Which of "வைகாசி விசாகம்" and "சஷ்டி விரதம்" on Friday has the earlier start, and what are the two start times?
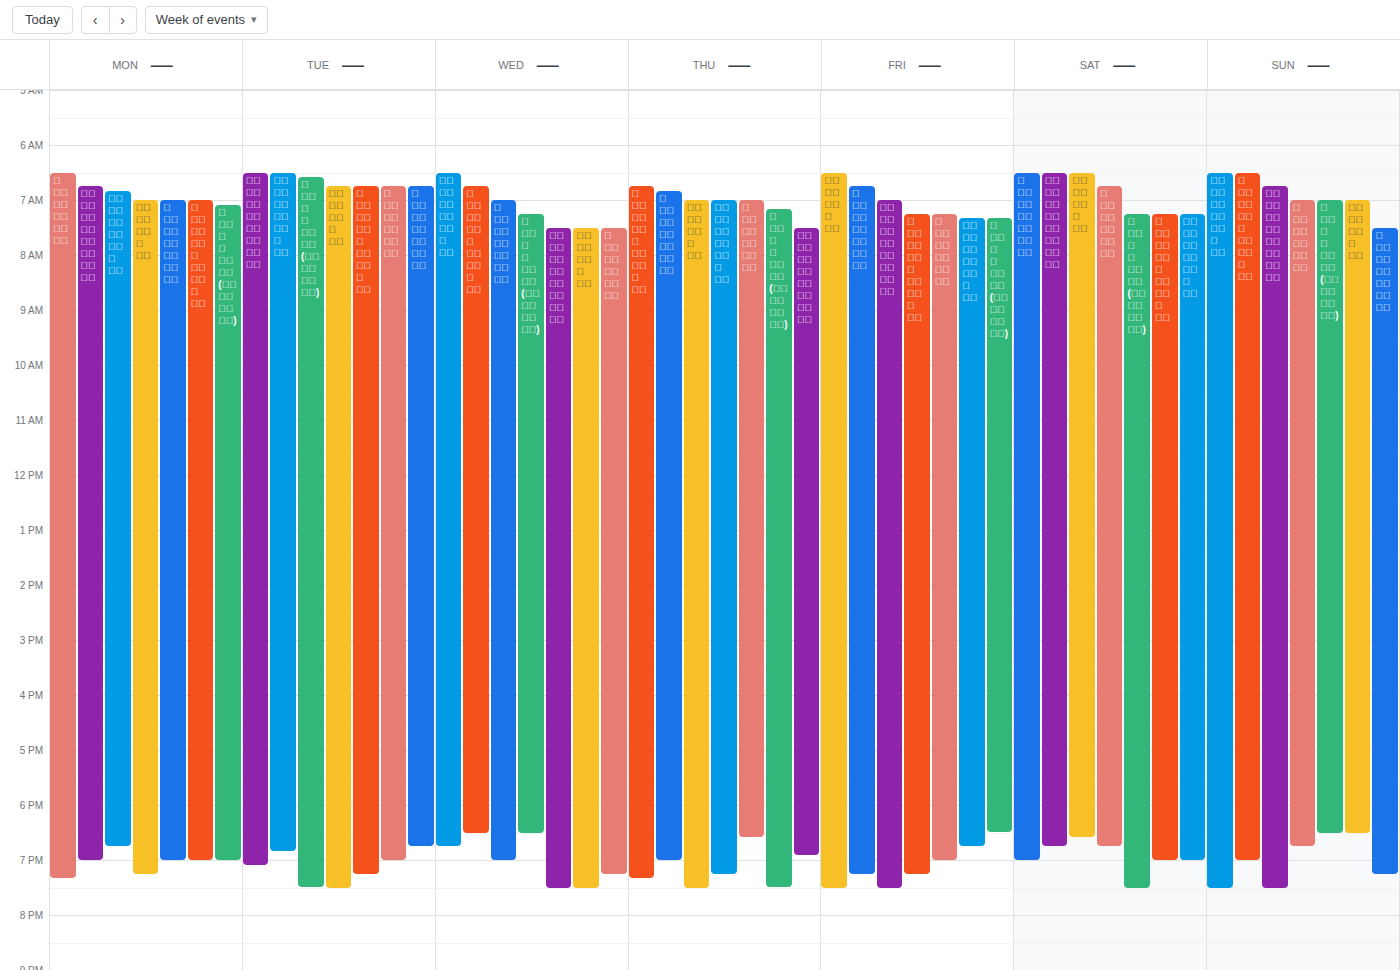
"சஷ்டி விரதம்" 7:15 AM; "வைகாசி விசாகம்" 7:20 AM.